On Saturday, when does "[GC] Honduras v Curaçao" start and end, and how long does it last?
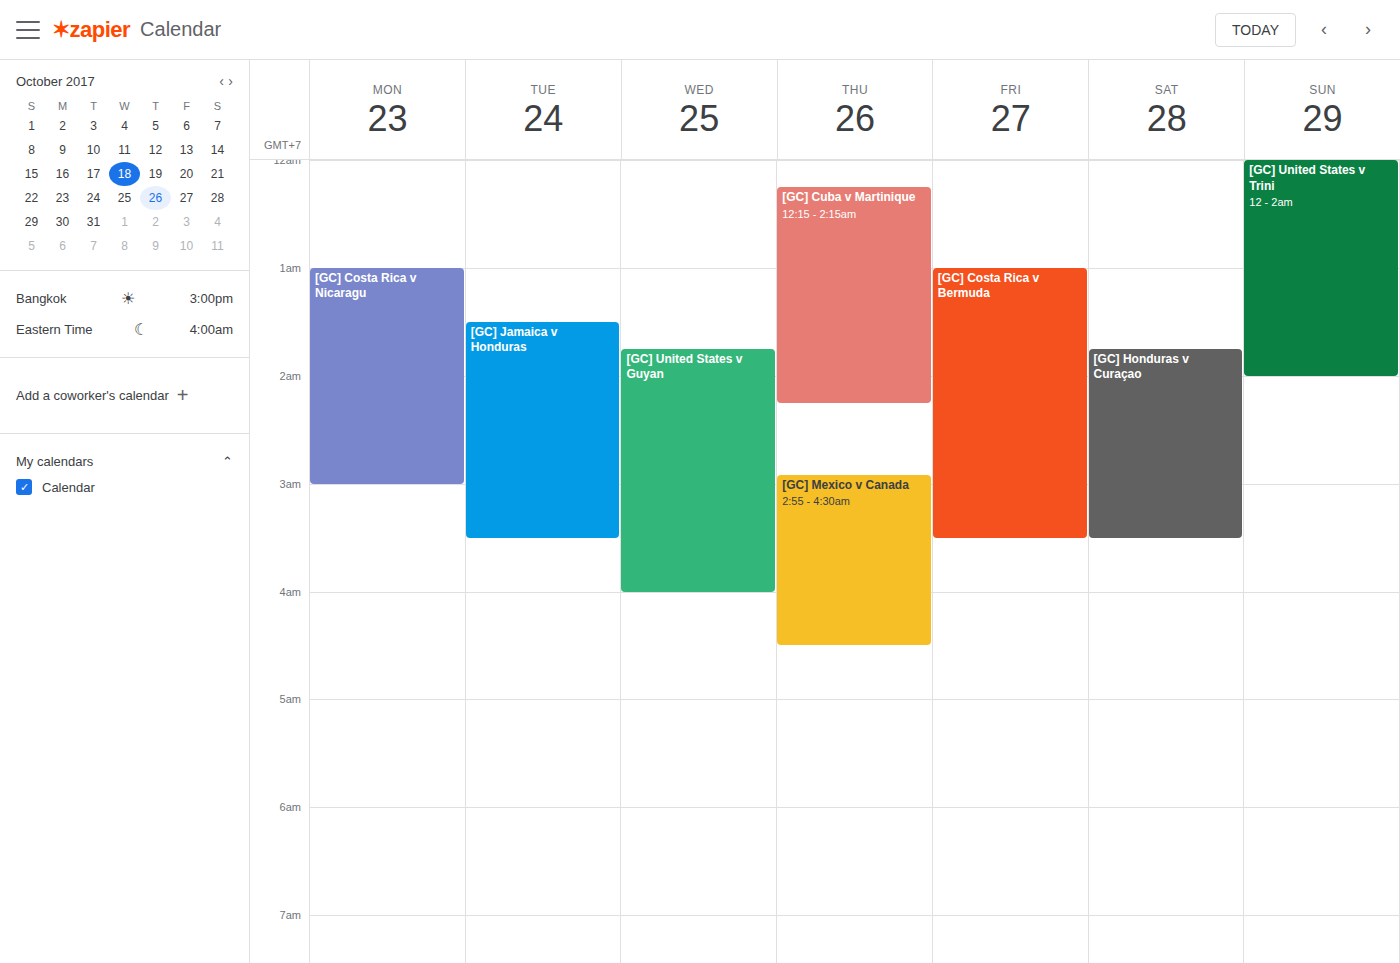
1:45 AM to 3:30 AM, 1 hour 45 minutes